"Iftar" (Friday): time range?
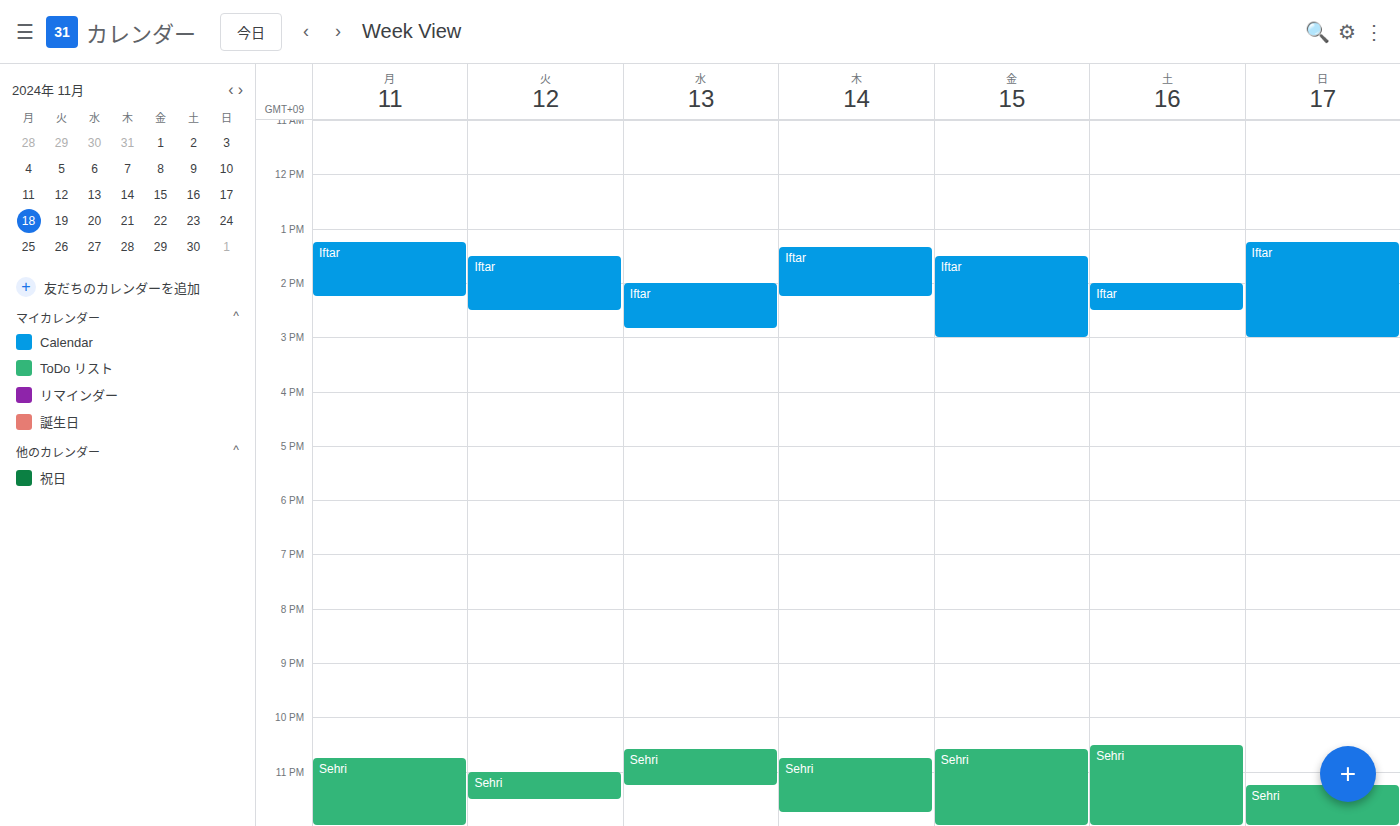
1:30 PM to 3:00 PM